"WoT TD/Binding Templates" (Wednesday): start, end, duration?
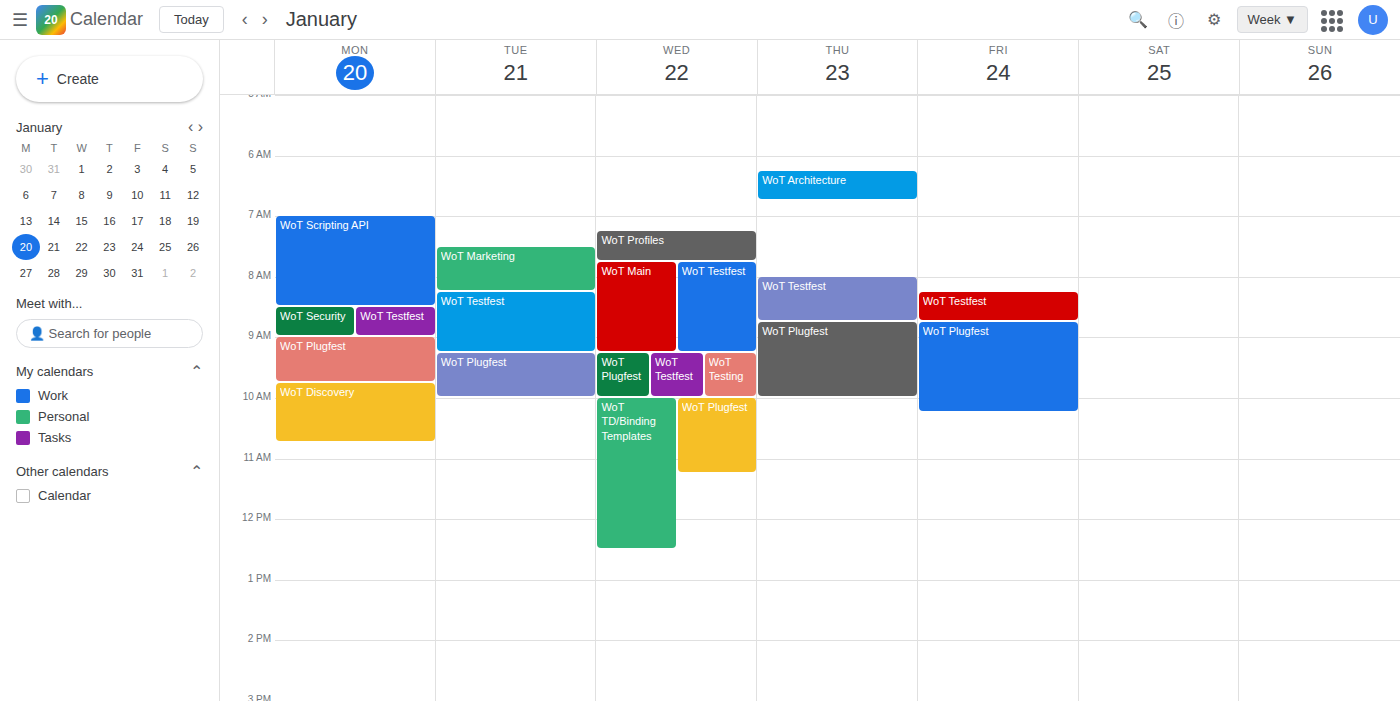
10:00 AM to 12:30 PM, 2 hours 30 minutes